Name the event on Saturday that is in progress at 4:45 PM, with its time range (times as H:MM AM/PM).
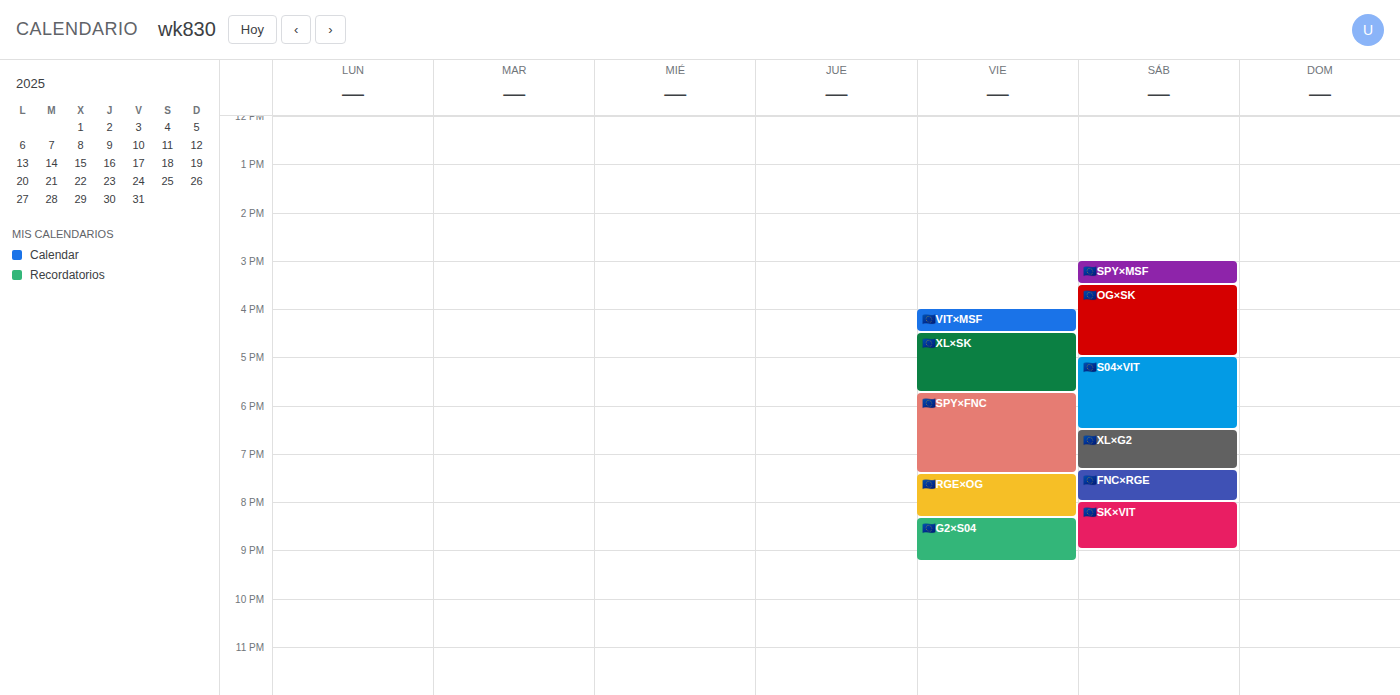
"🇪🇺OG×SK", 3:30 PM to 5:00 PM